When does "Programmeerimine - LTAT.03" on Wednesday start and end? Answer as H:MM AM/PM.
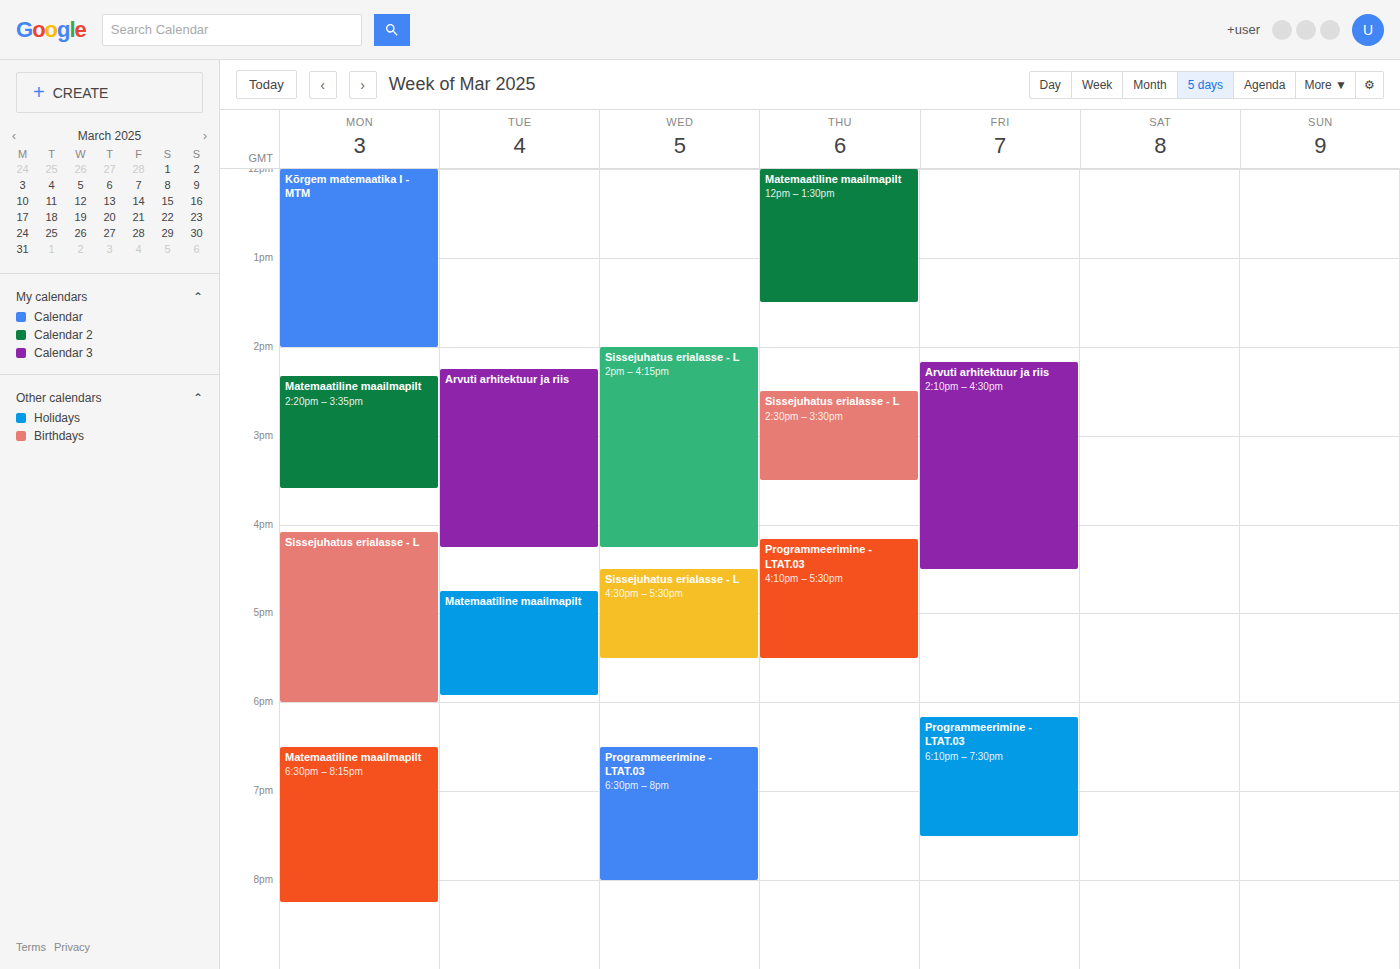
6:30 PM to 8:00 PM